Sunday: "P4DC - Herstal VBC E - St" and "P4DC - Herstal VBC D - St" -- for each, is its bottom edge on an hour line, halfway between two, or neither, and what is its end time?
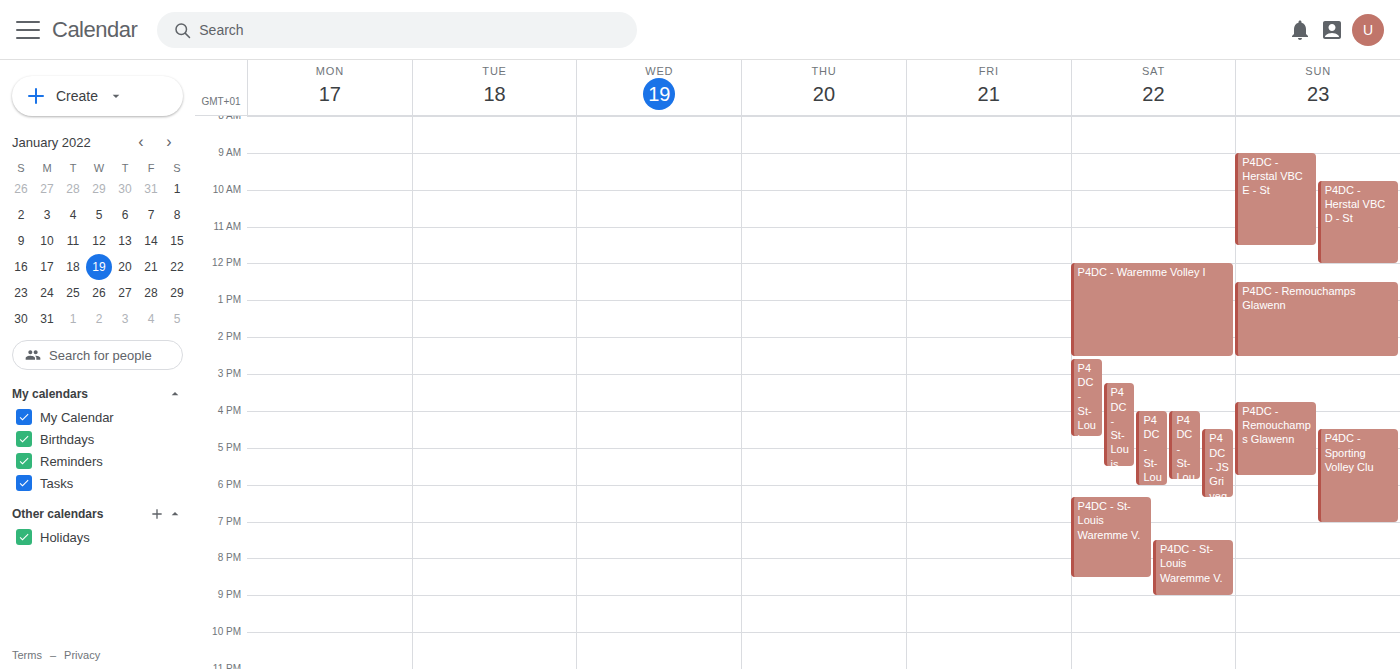
"P4DC - Herstal VBC E - St": 11:30 AM, halfway between the 11 AM and 12 PM lines. "P4DC - Herstal VBC D - St": 12:00 PM, exactly on the 12 PM line.